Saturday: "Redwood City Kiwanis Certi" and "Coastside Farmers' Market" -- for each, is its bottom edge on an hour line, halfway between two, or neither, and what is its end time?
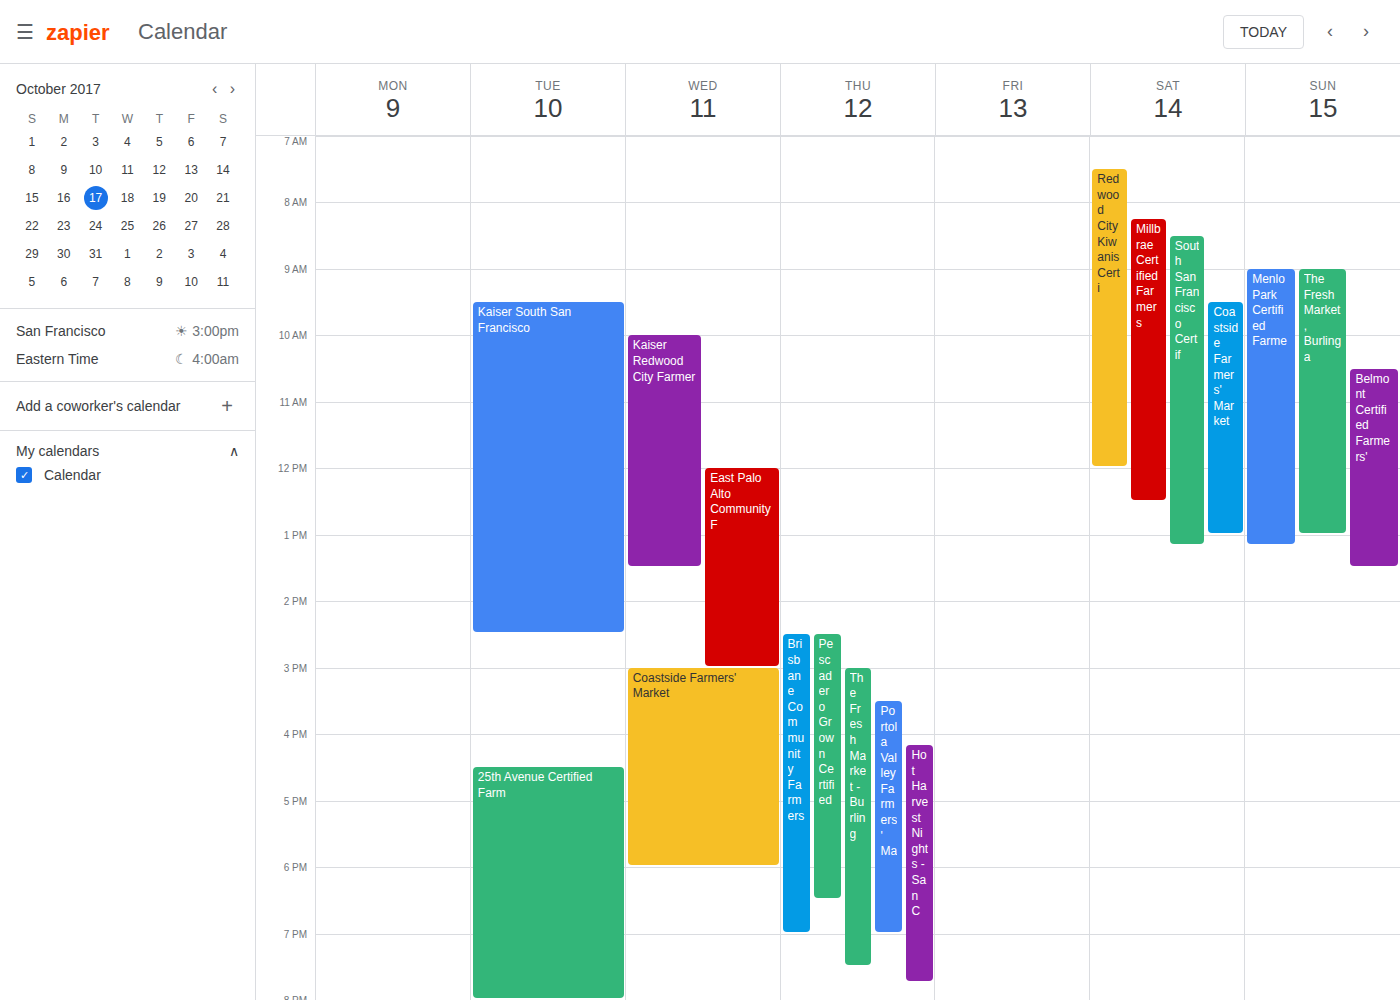
"Redwood City Kiwanis Certi": 12:00 PM, exactly on the 12 PM line. "Coastside Farmers' Market": 1:00 PM, exactly on the 1 PM line.